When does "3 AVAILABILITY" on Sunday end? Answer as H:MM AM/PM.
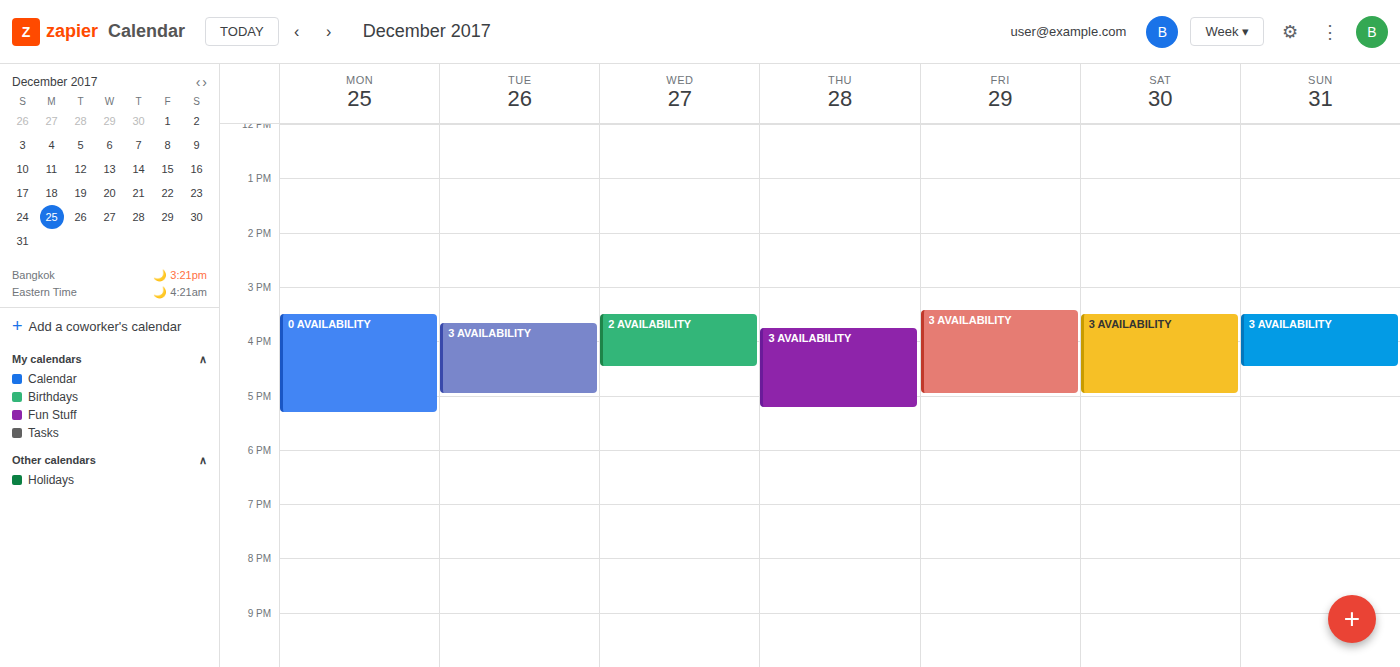
4:30 PM